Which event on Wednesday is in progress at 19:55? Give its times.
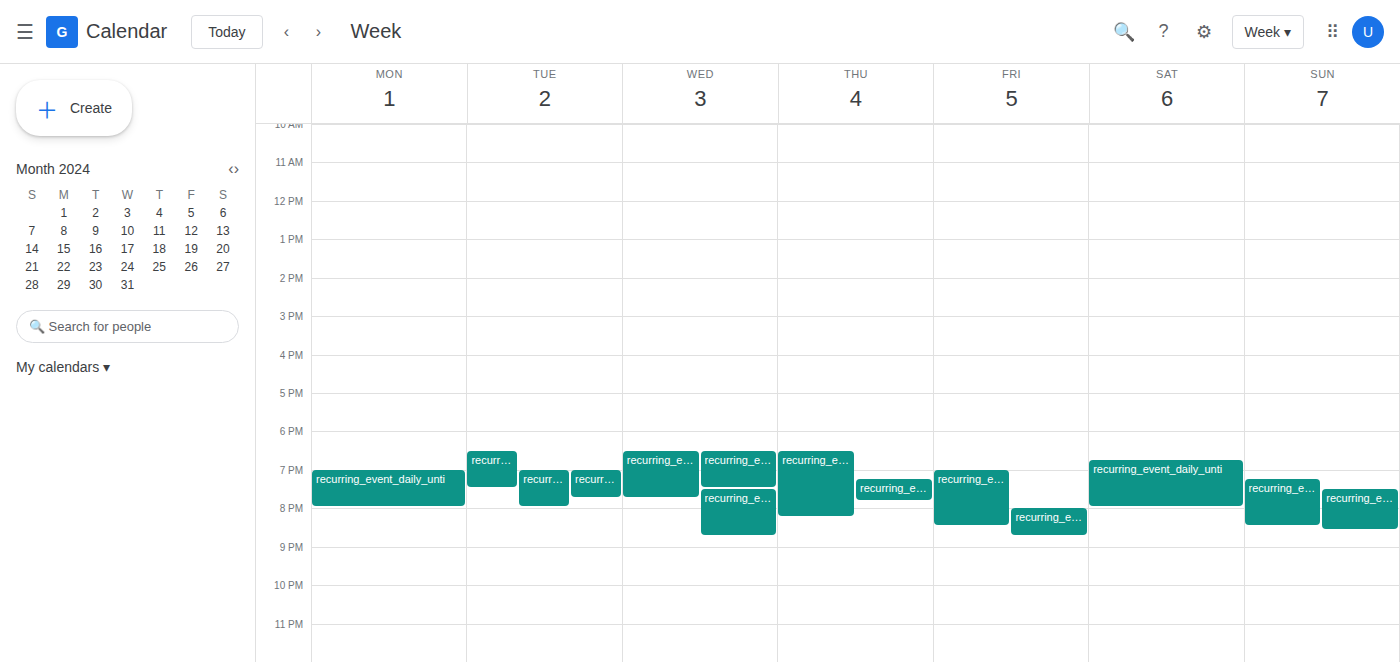
"recurring_event_daily_unti", 19:30 to 20:45